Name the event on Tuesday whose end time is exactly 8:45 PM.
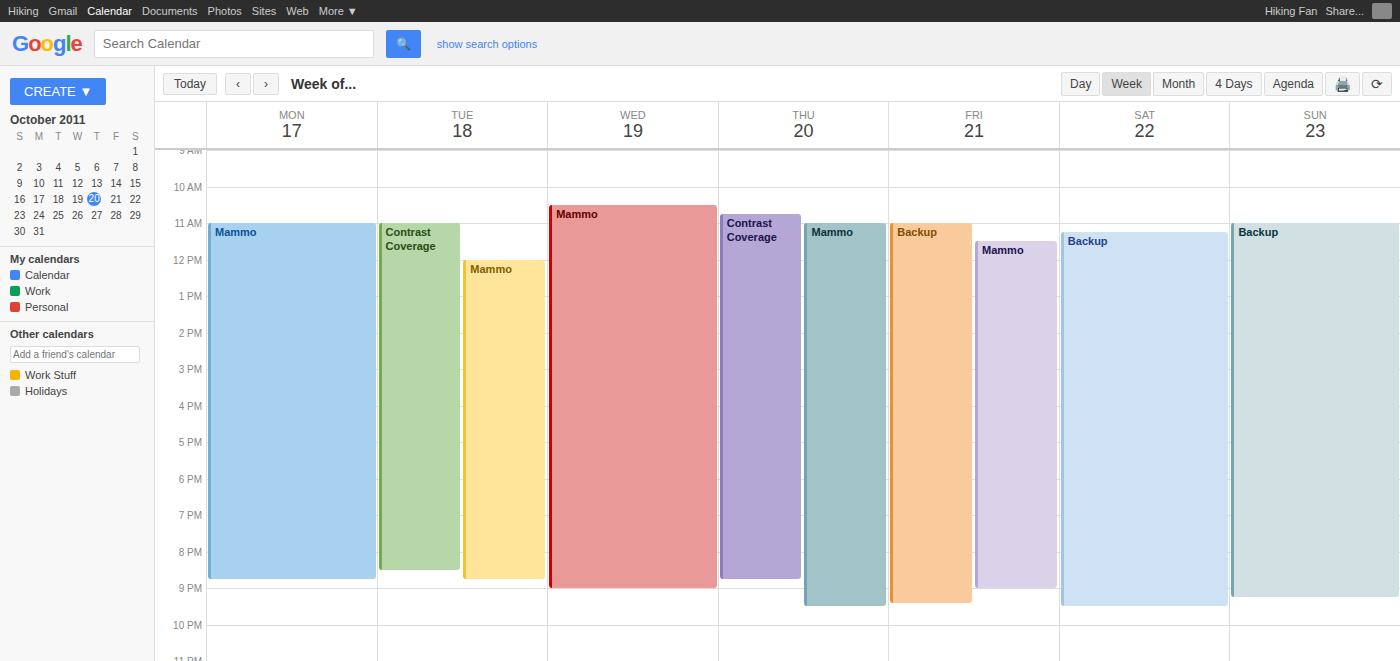
"Mammo"